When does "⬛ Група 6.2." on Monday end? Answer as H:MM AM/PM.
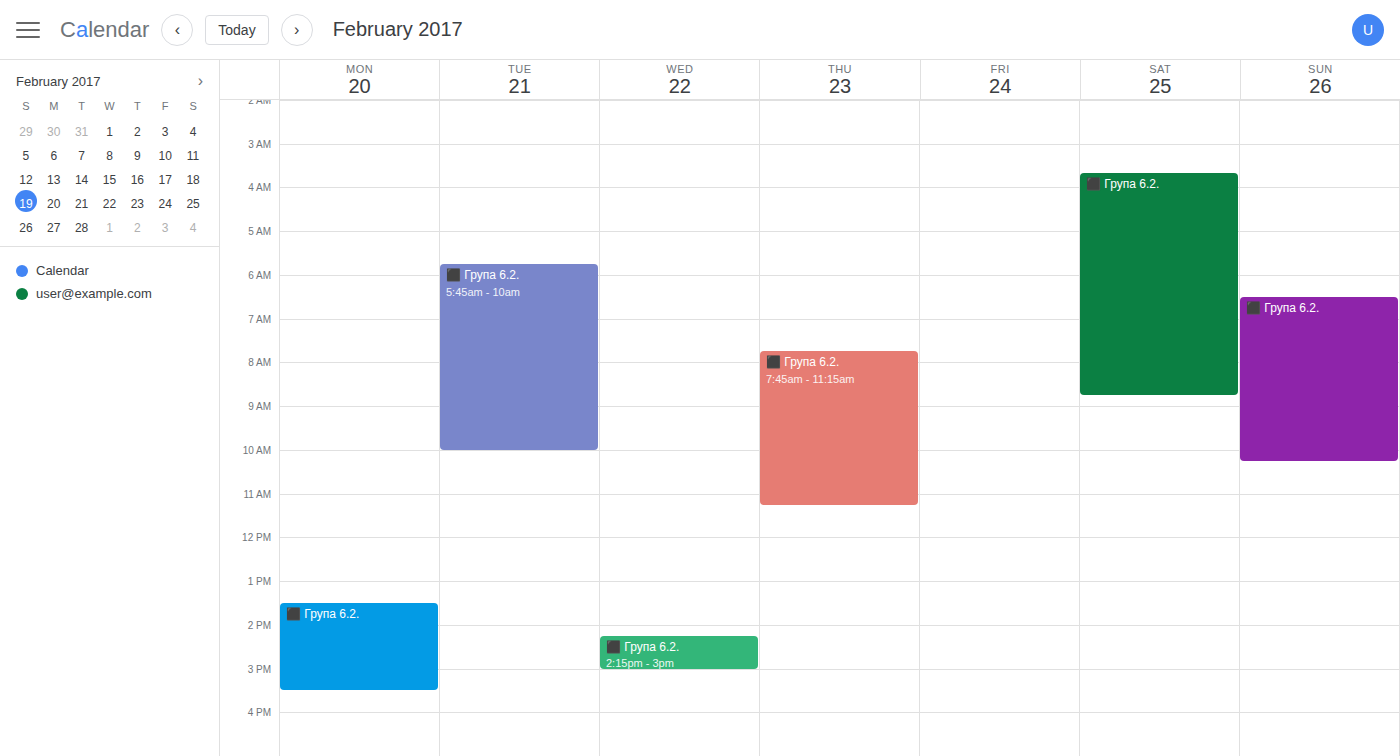
3:30 PM